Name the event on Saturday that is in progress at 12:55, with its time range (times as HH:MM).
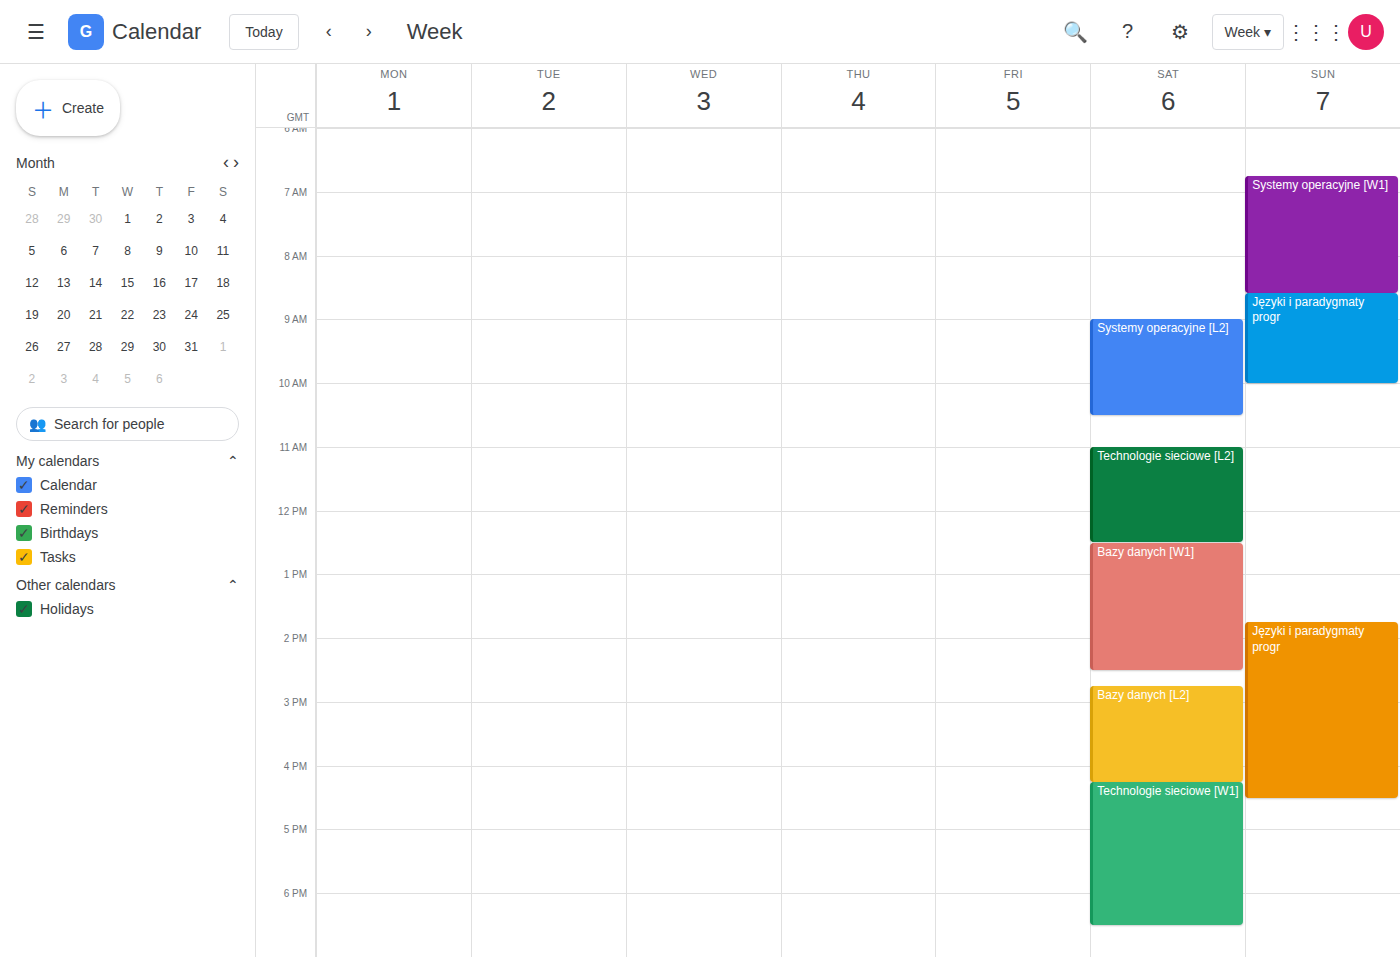
"Bazy danych [W1]", 12:30 to 14:30